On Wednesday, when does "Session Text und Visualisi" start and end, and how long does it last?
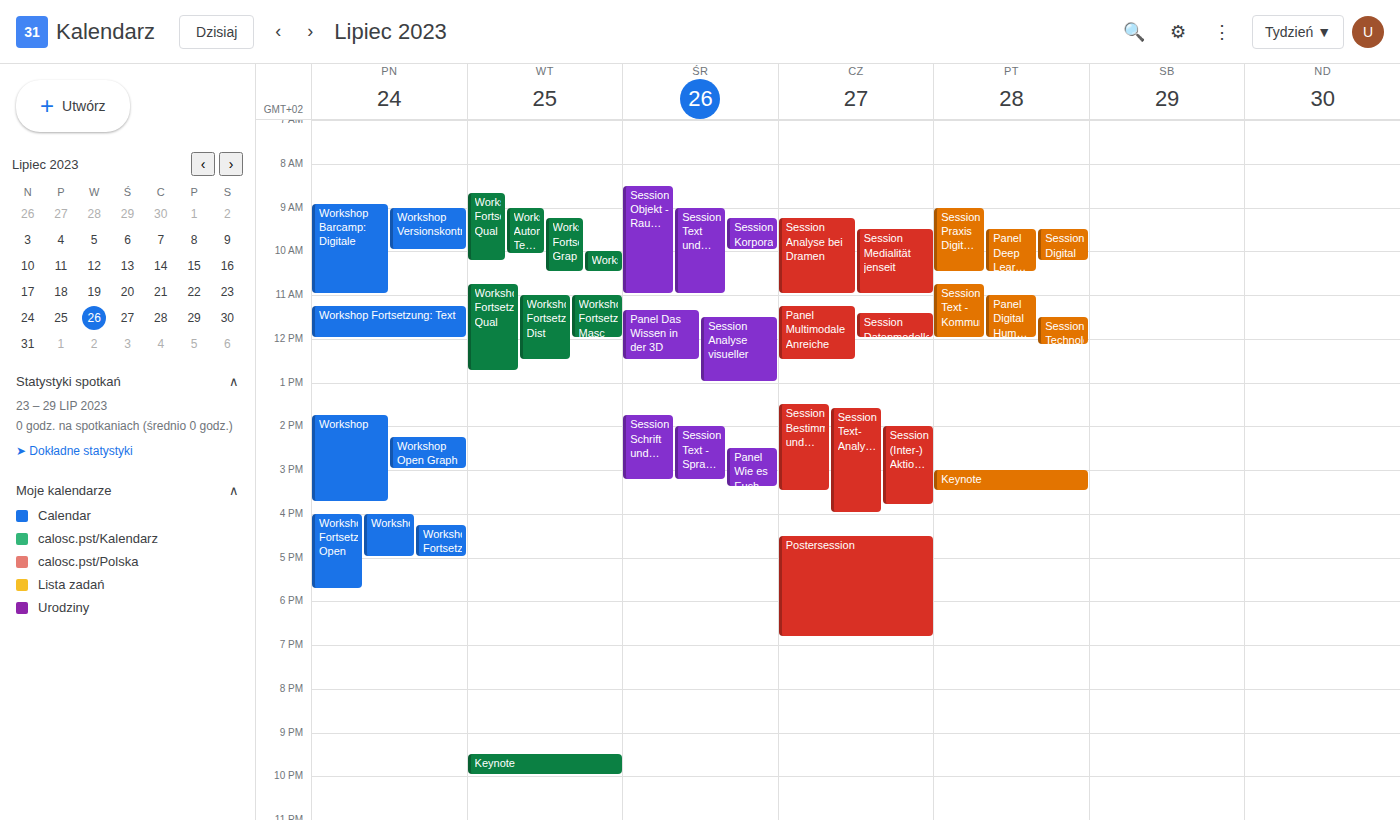
9:00 AM to 11:00 AM, 2 hours